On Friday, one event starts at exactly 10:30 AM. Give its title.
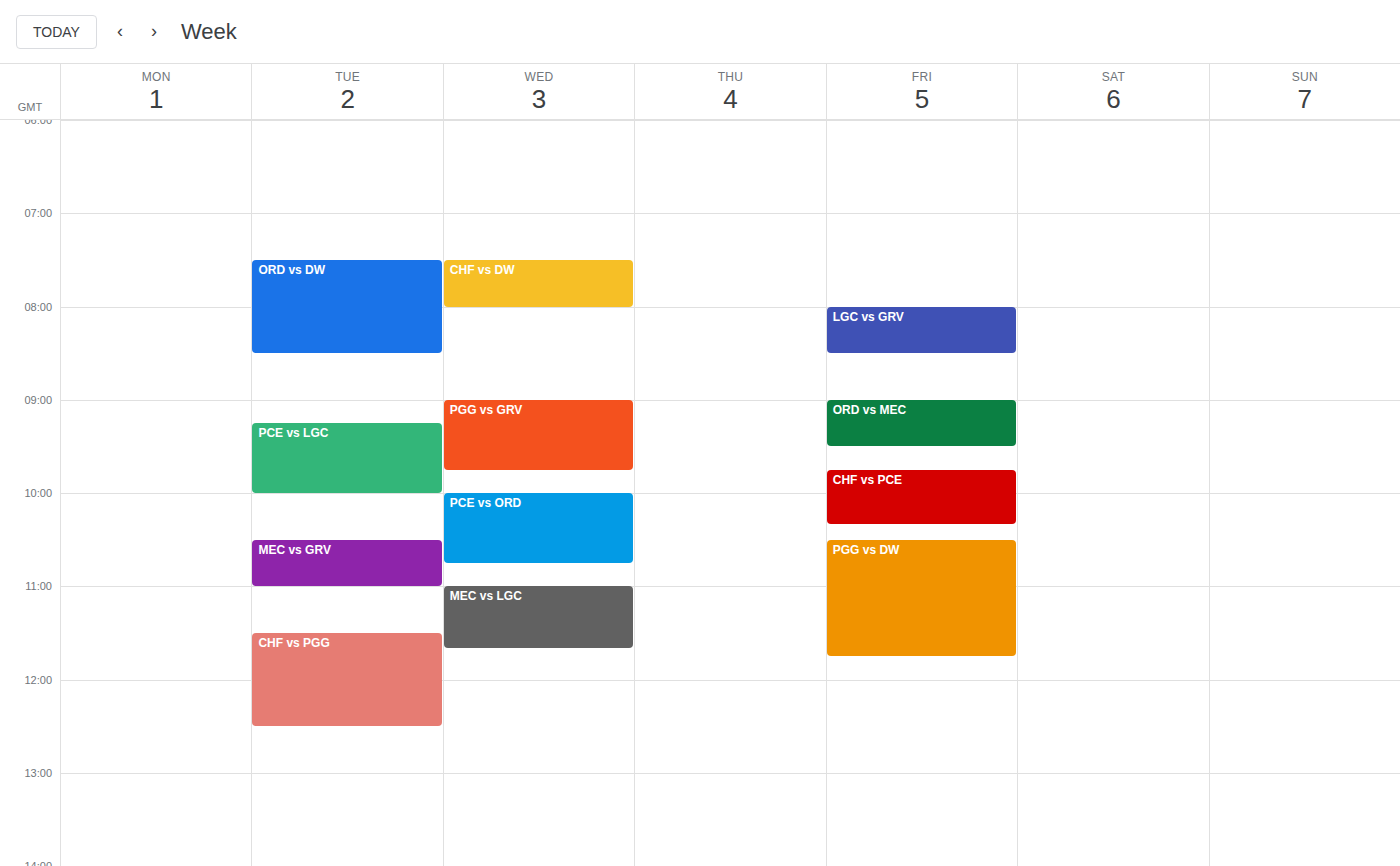
"PGG vs DW"